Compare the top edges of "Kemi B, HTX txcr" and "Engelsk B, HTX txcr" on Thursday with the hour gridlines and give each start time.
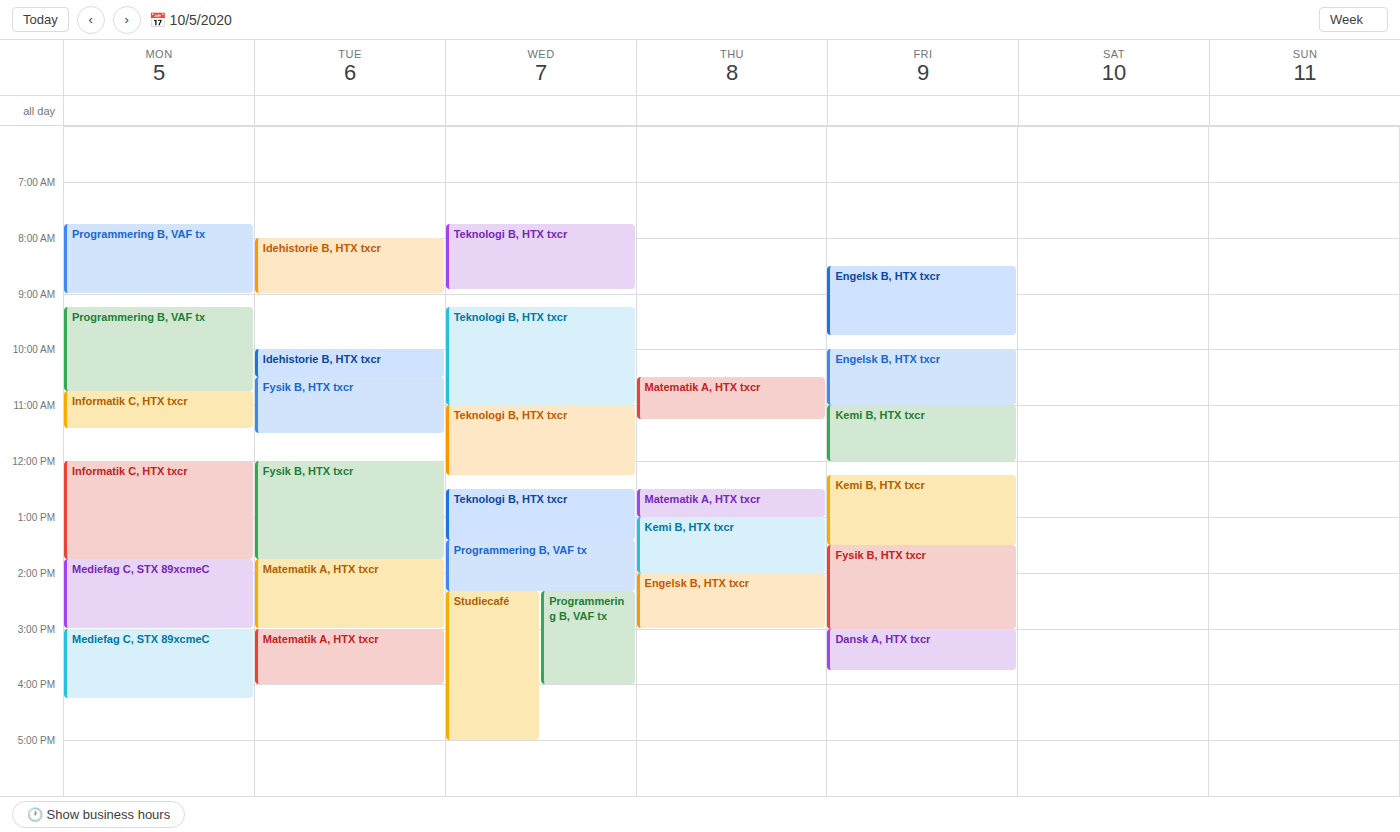
"Kemi B, HTX txcr": 1:00 PM, exactly on the 1 PM line. "Engelsk B, HTX txcr": 2:00 PM, exactly on the 2 PM line.